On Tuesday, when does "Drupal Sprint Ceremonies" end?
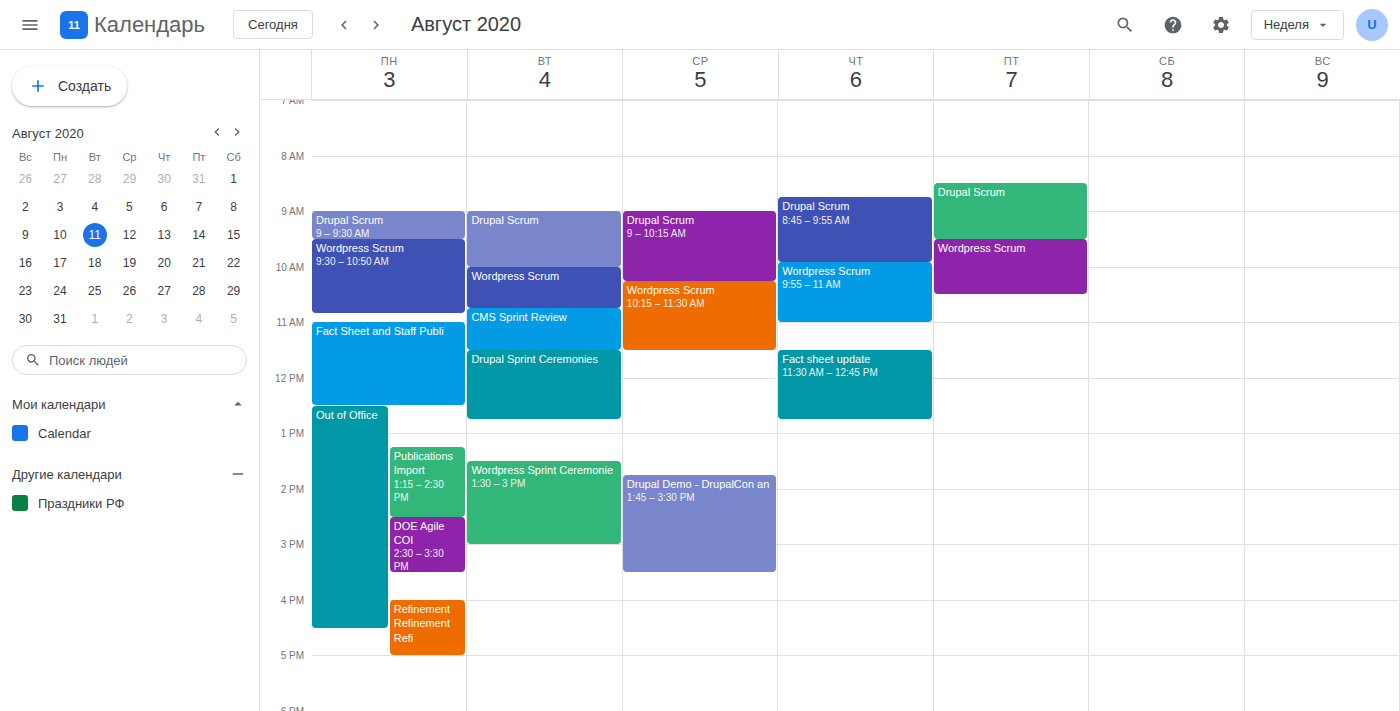
12:45